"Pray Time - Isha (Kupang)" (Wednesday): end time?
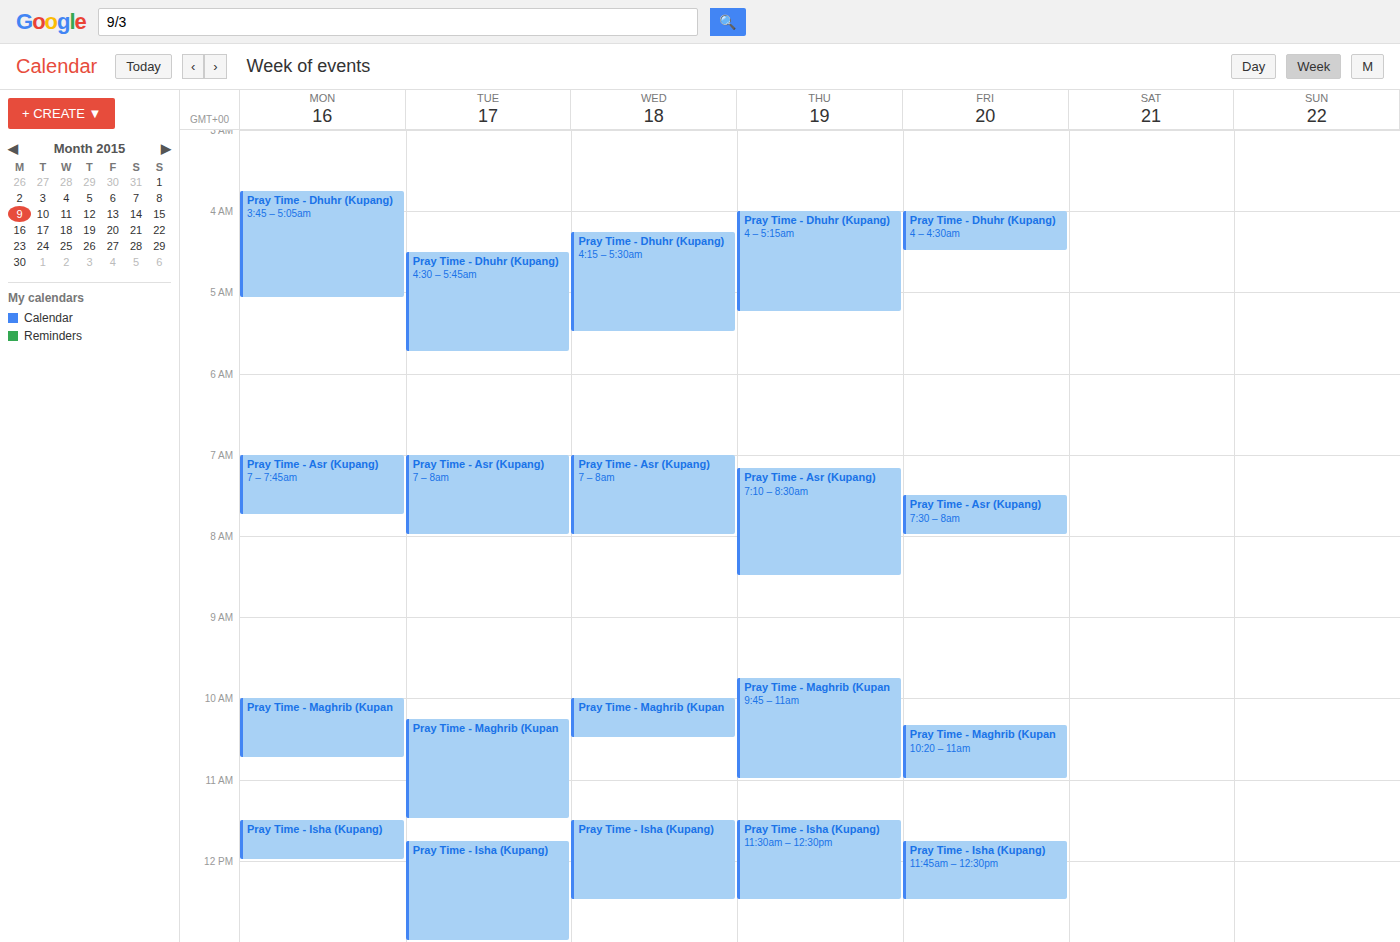
12:30 PM